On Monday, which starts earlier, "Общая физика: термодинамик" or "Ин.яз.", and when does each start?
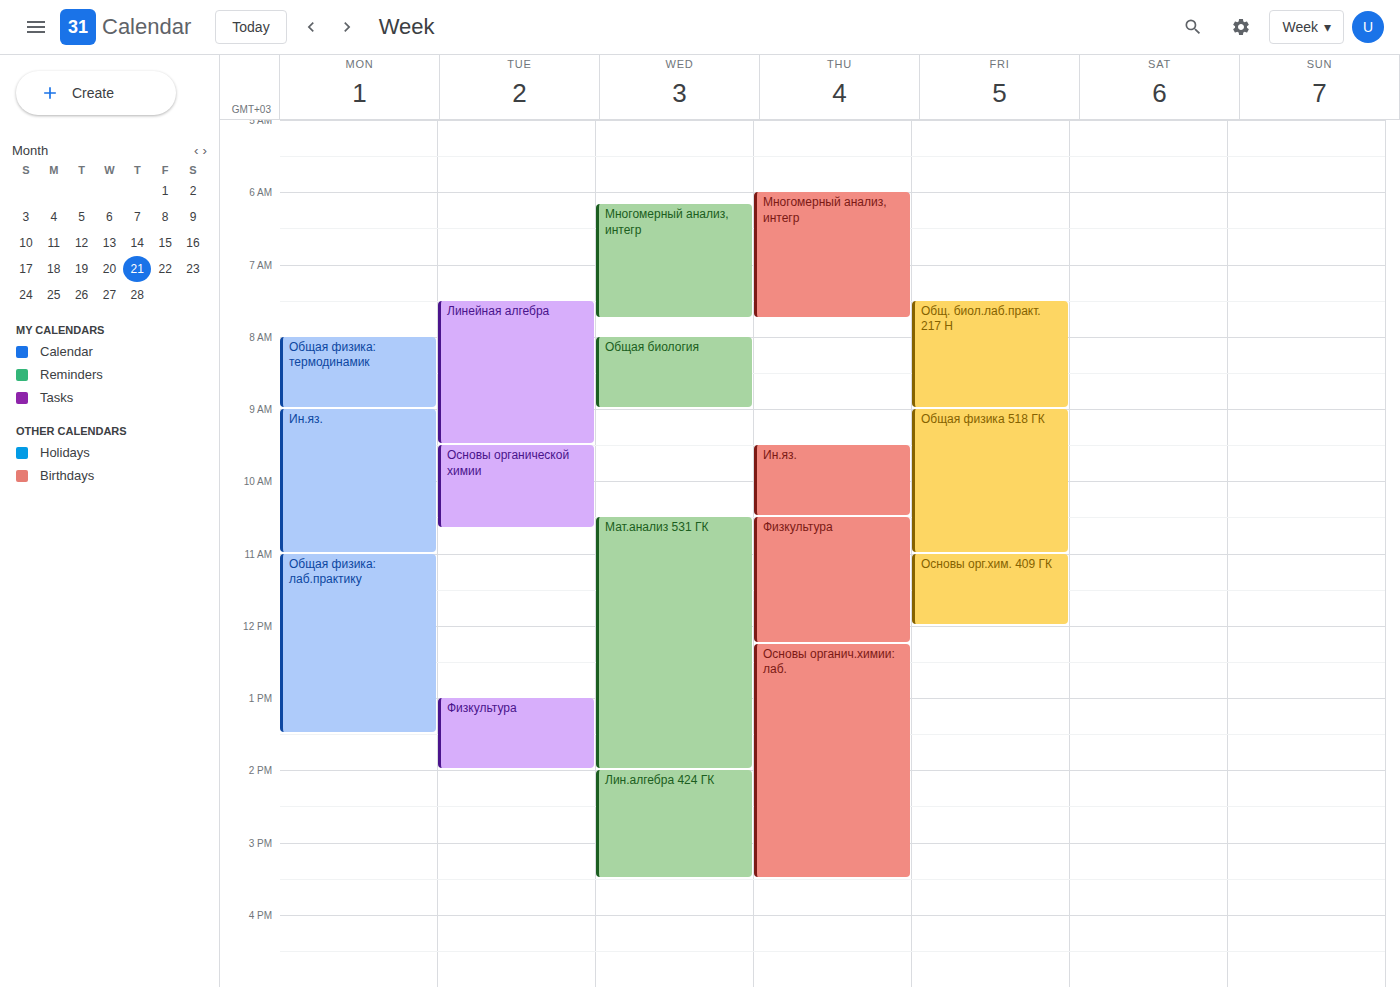
"Общая физика: термодинамик" 08:00; "Ин.яз." 09:00.